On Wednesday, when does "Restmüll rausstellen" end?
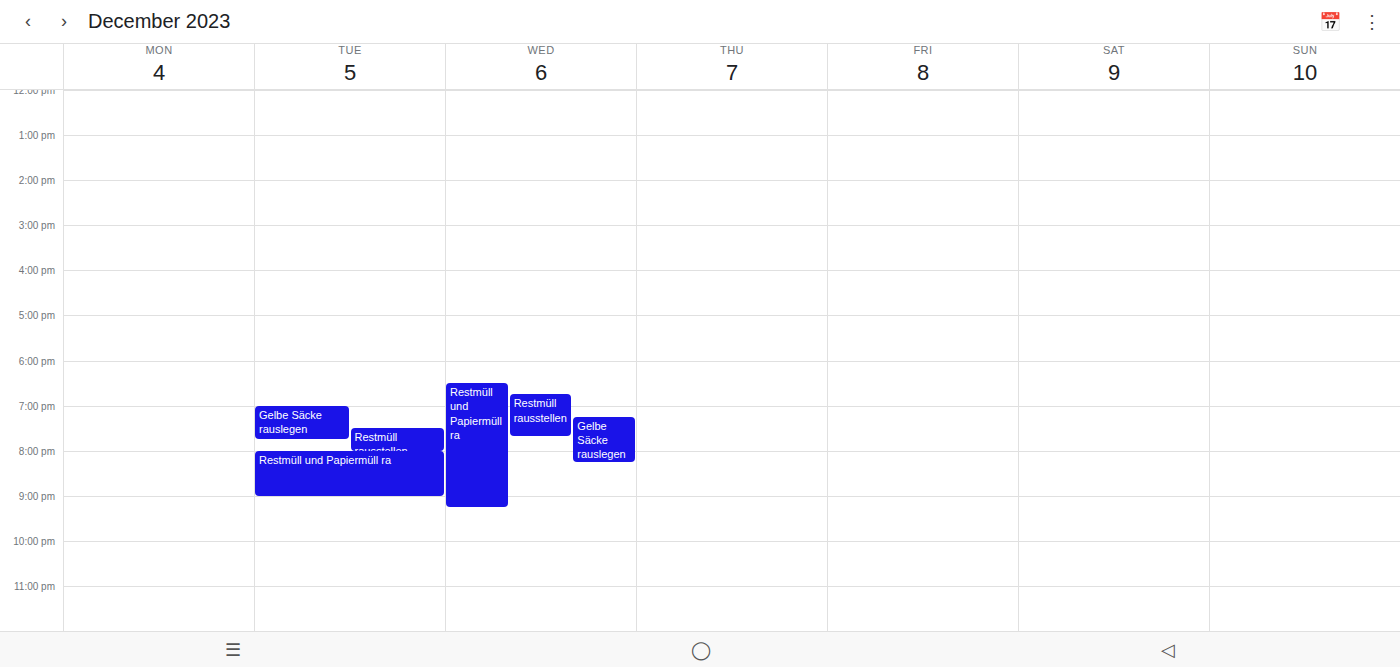
7:40 PM